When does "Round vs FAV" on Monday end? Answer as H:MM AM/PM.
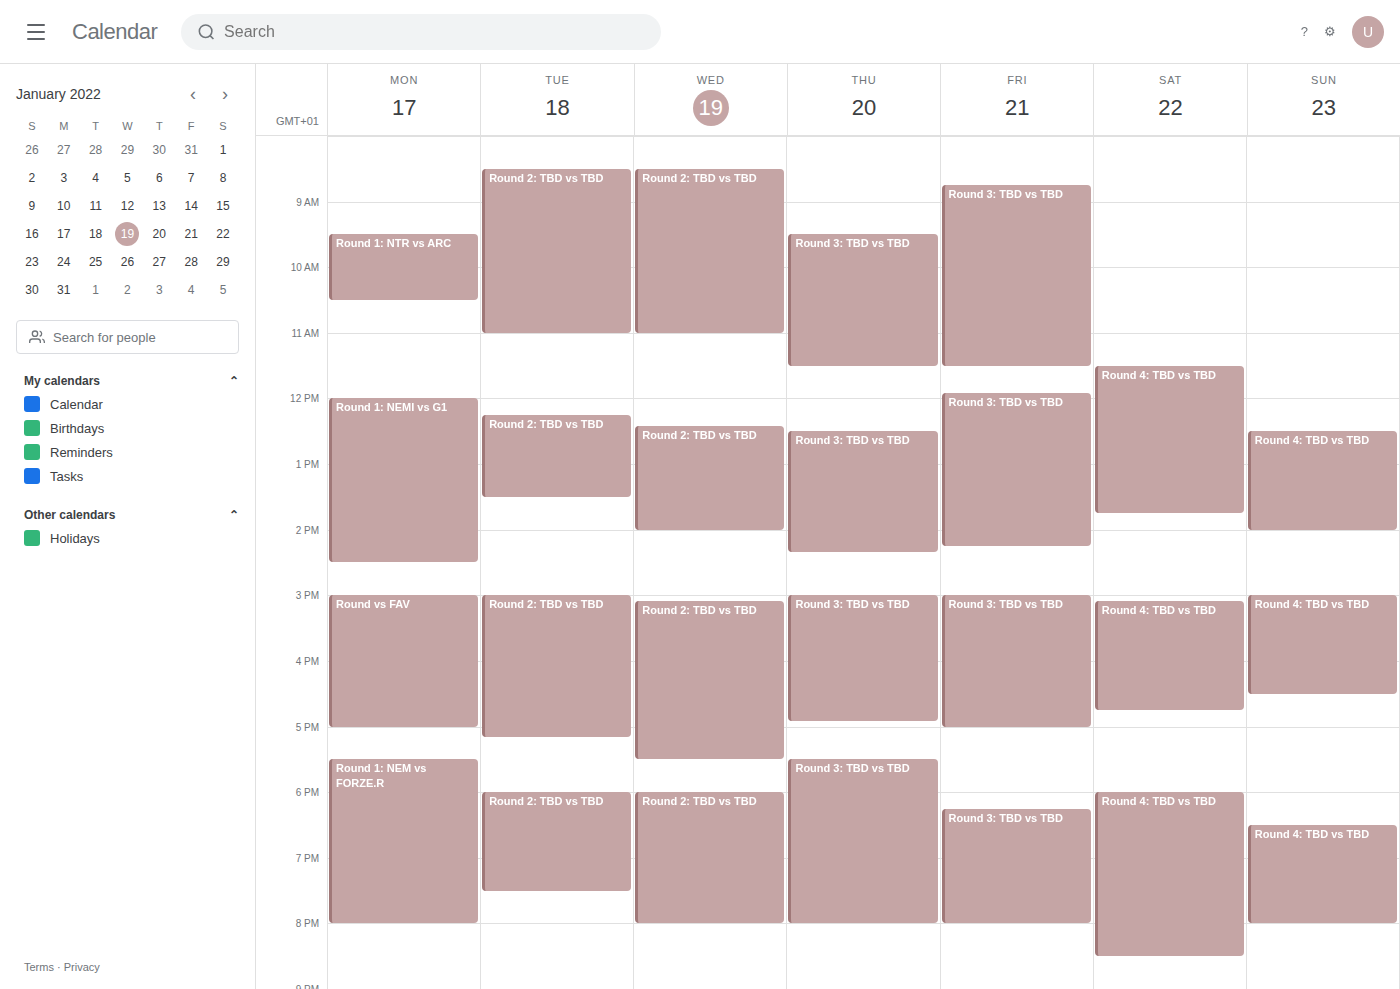
5:00 PM